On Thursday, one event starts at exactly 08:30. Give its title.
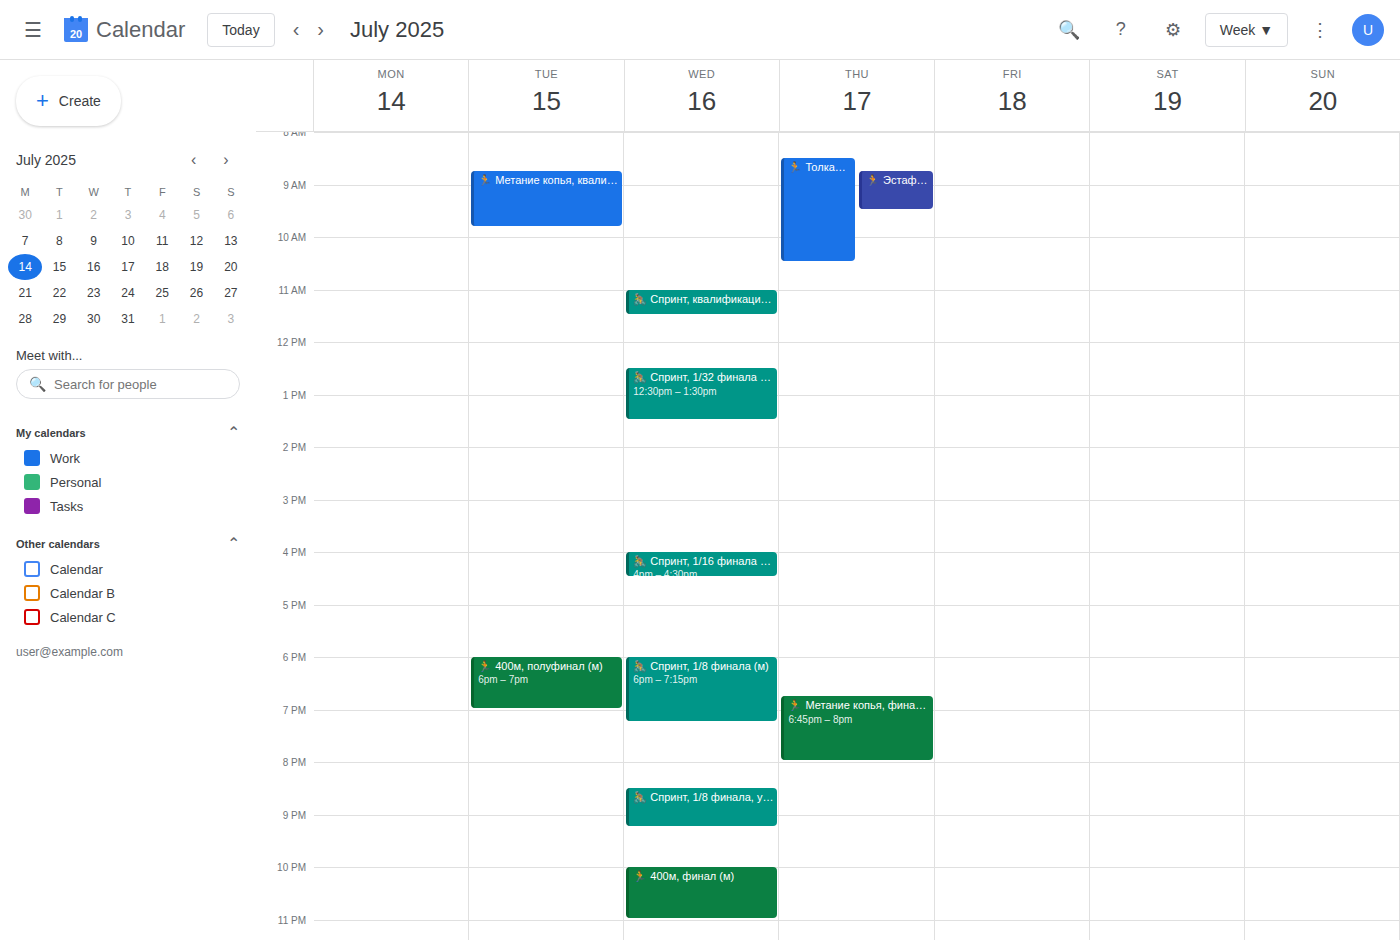
"🏃 Толкание ядра, квалифика"